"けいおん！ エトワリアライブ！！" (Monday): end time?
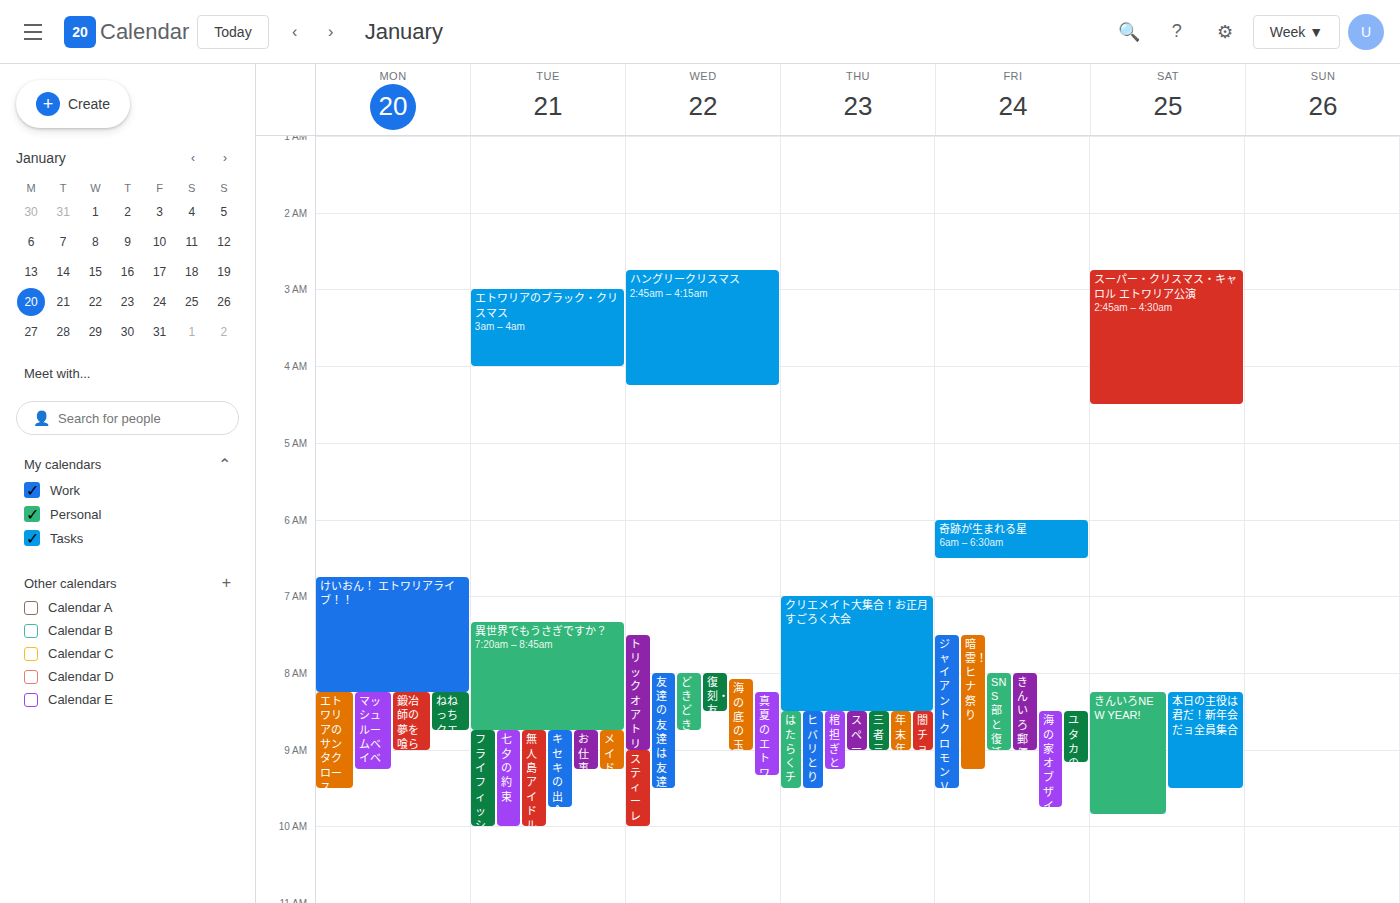
8:15 AM